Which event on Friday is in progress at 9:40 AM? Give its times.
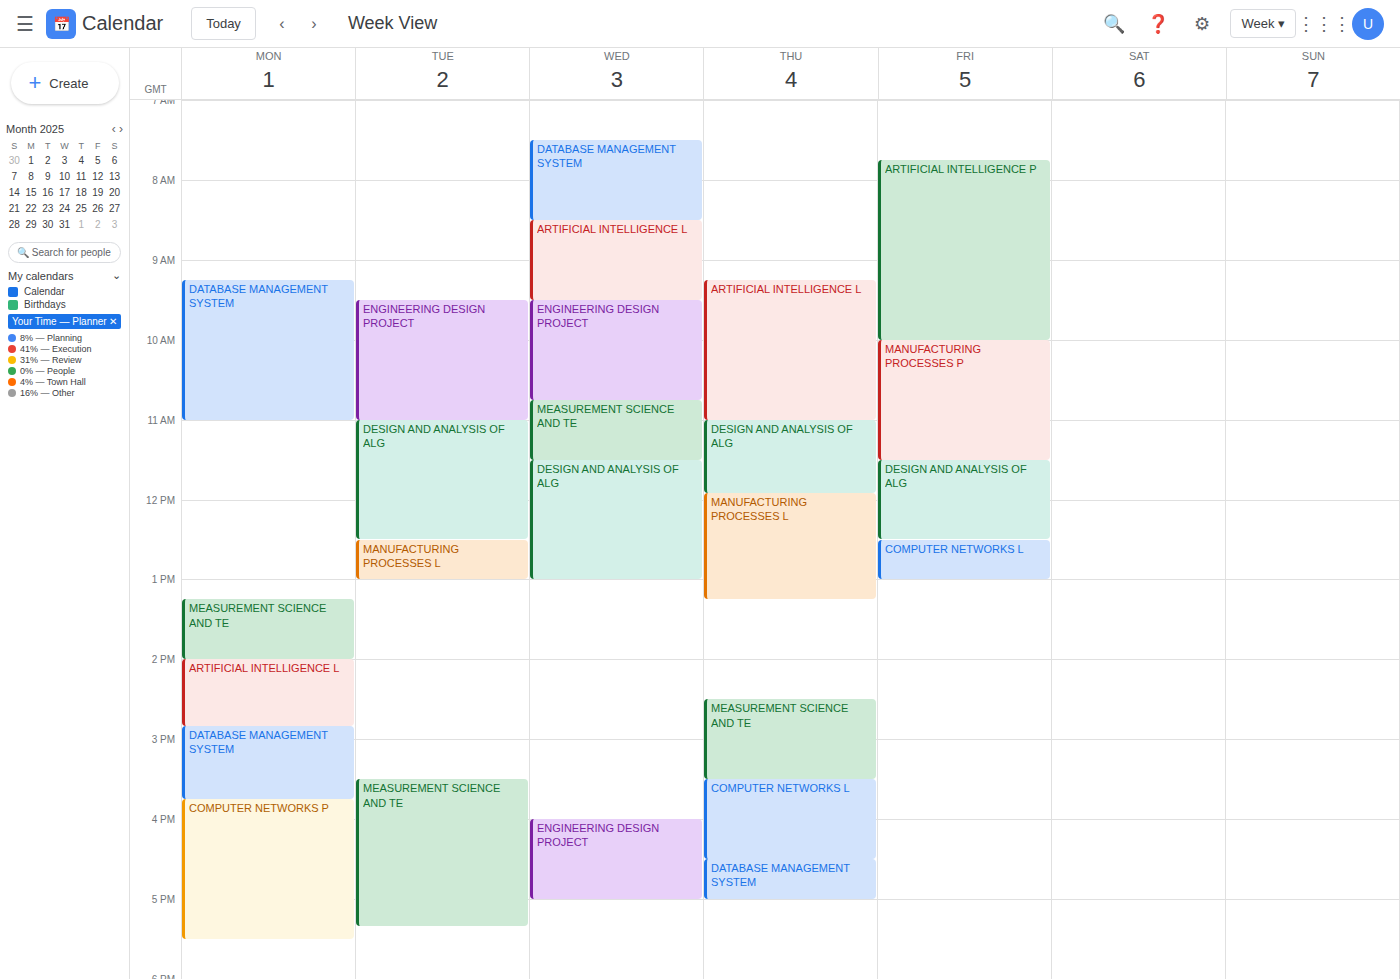
"ARTIFICIAL INTELLIGENCE P", 7:45 AM to 10:00 AM